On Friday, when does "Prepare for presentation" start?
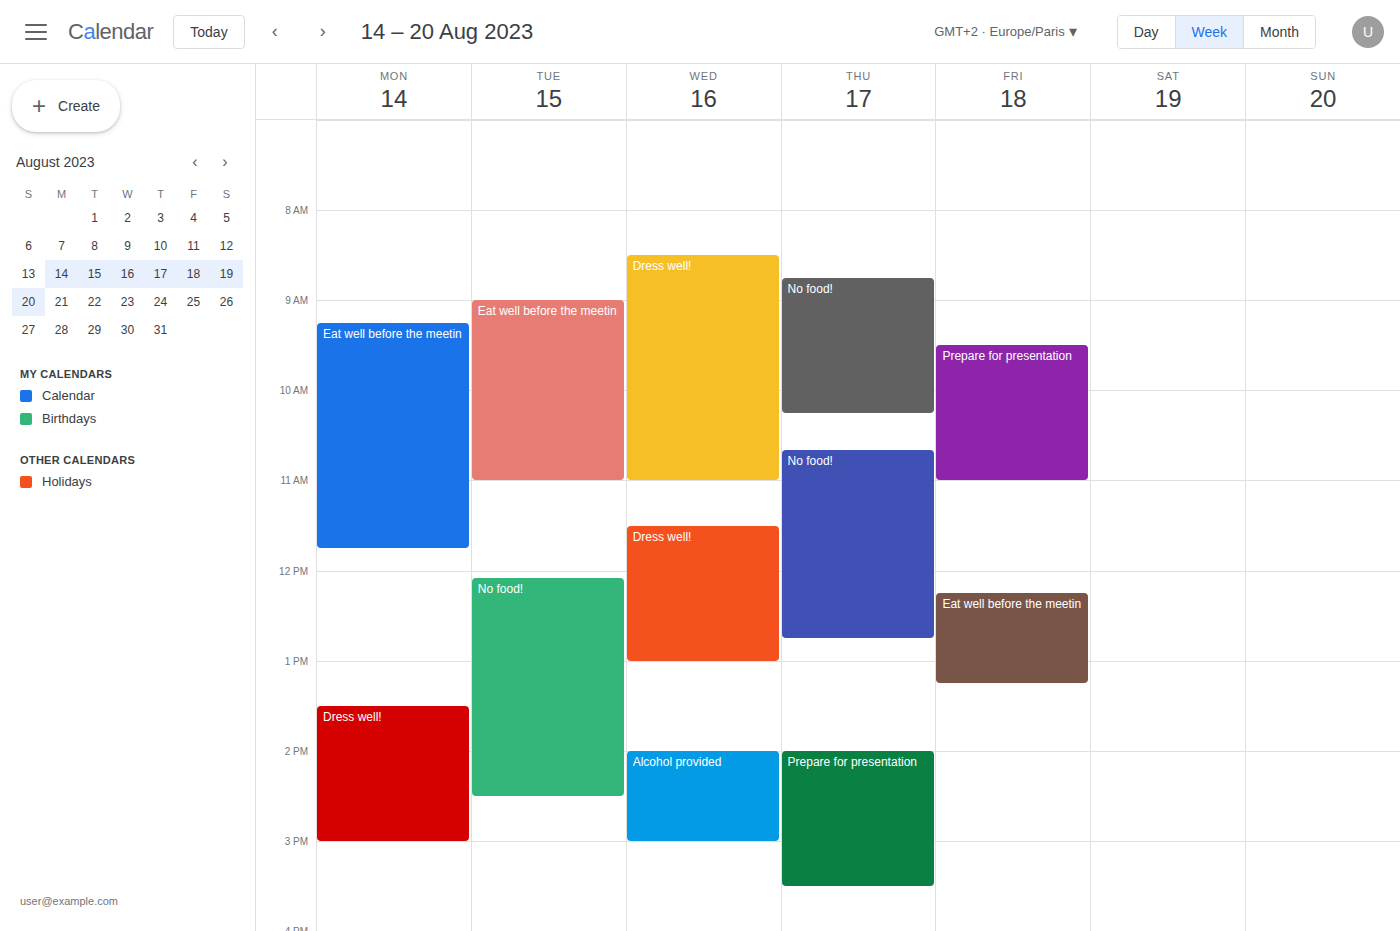
09:30